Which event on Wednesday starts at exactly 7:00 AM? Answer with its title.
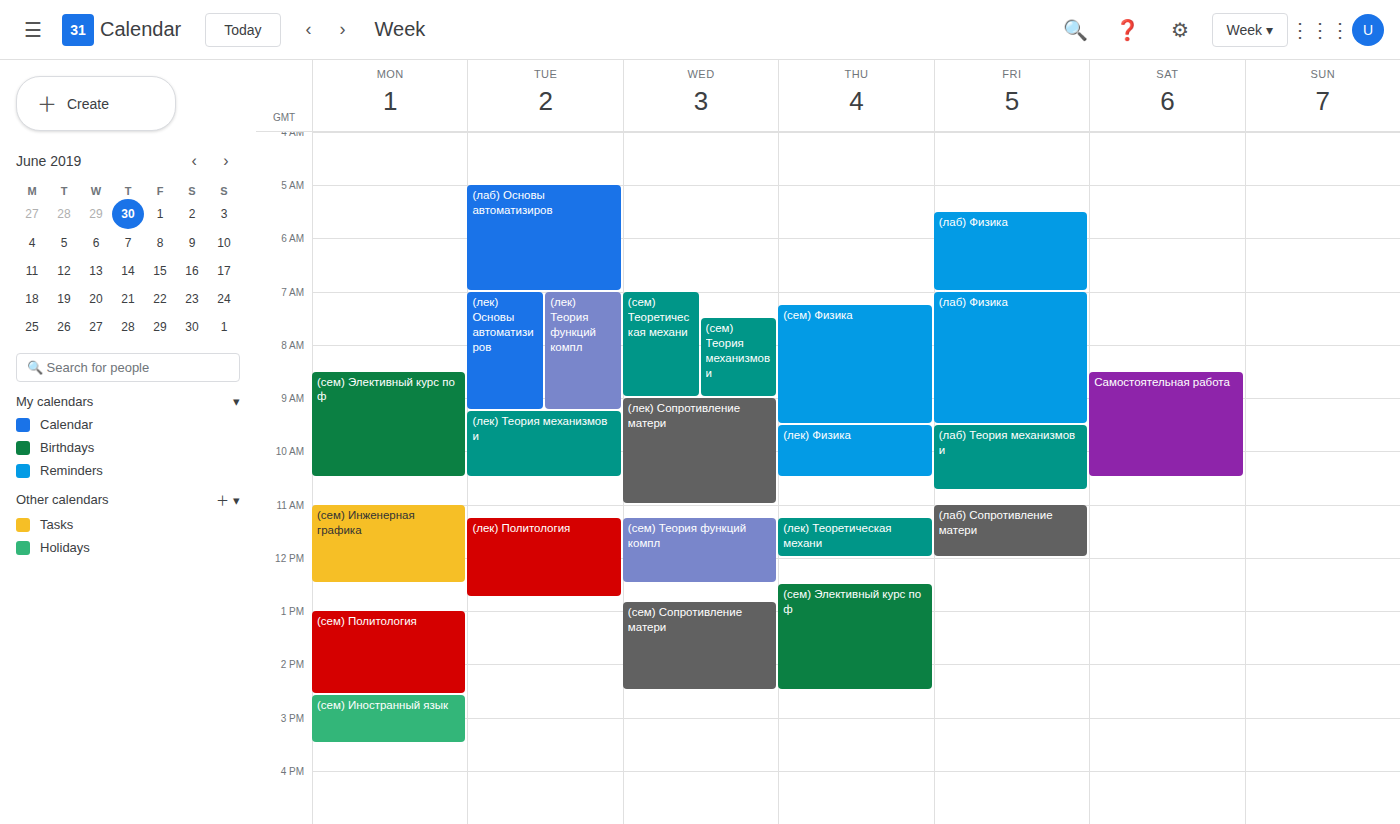
"(сем) Теоретическая механи"